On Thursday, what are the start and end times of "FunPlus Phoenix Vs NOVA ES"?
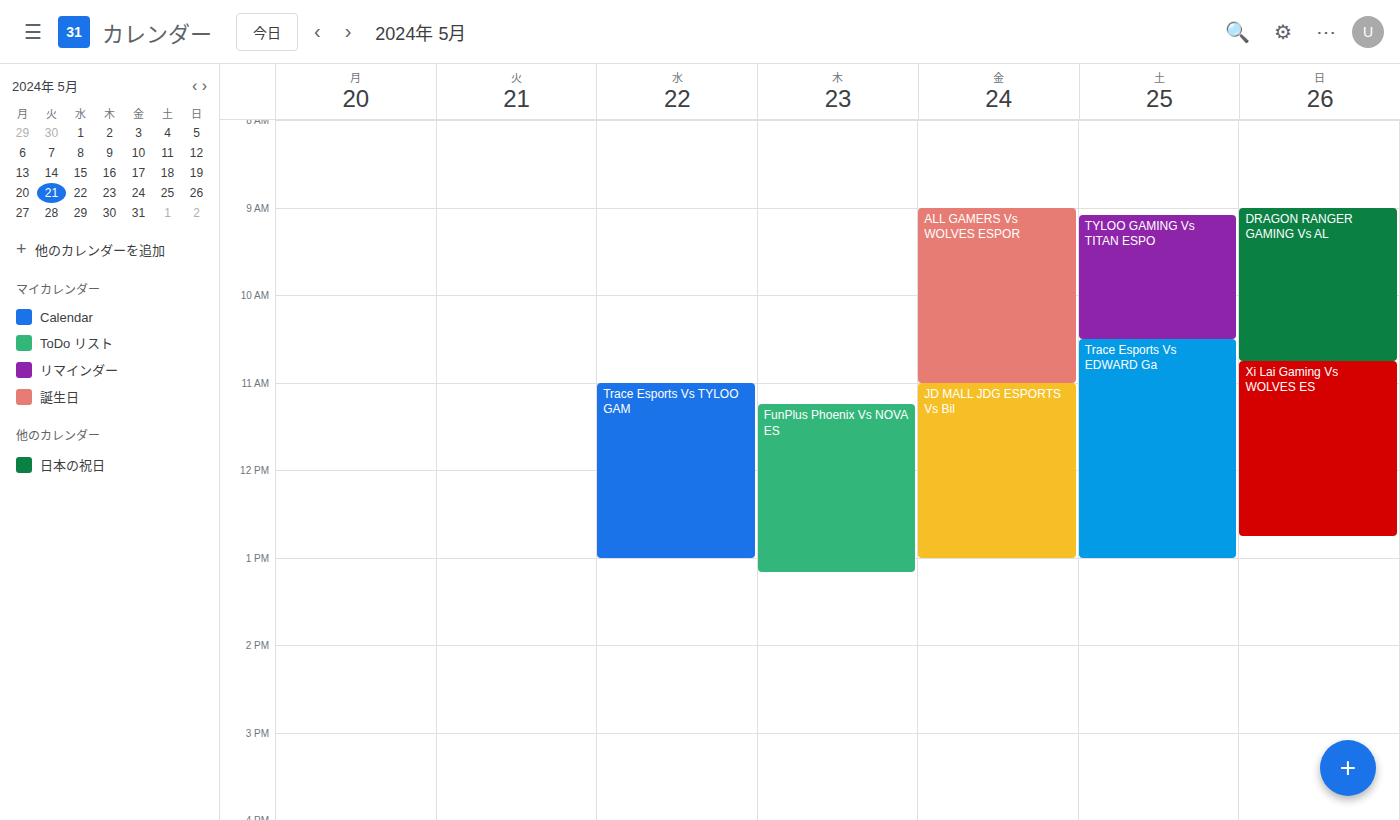
11:15 AM to 1:10 PM